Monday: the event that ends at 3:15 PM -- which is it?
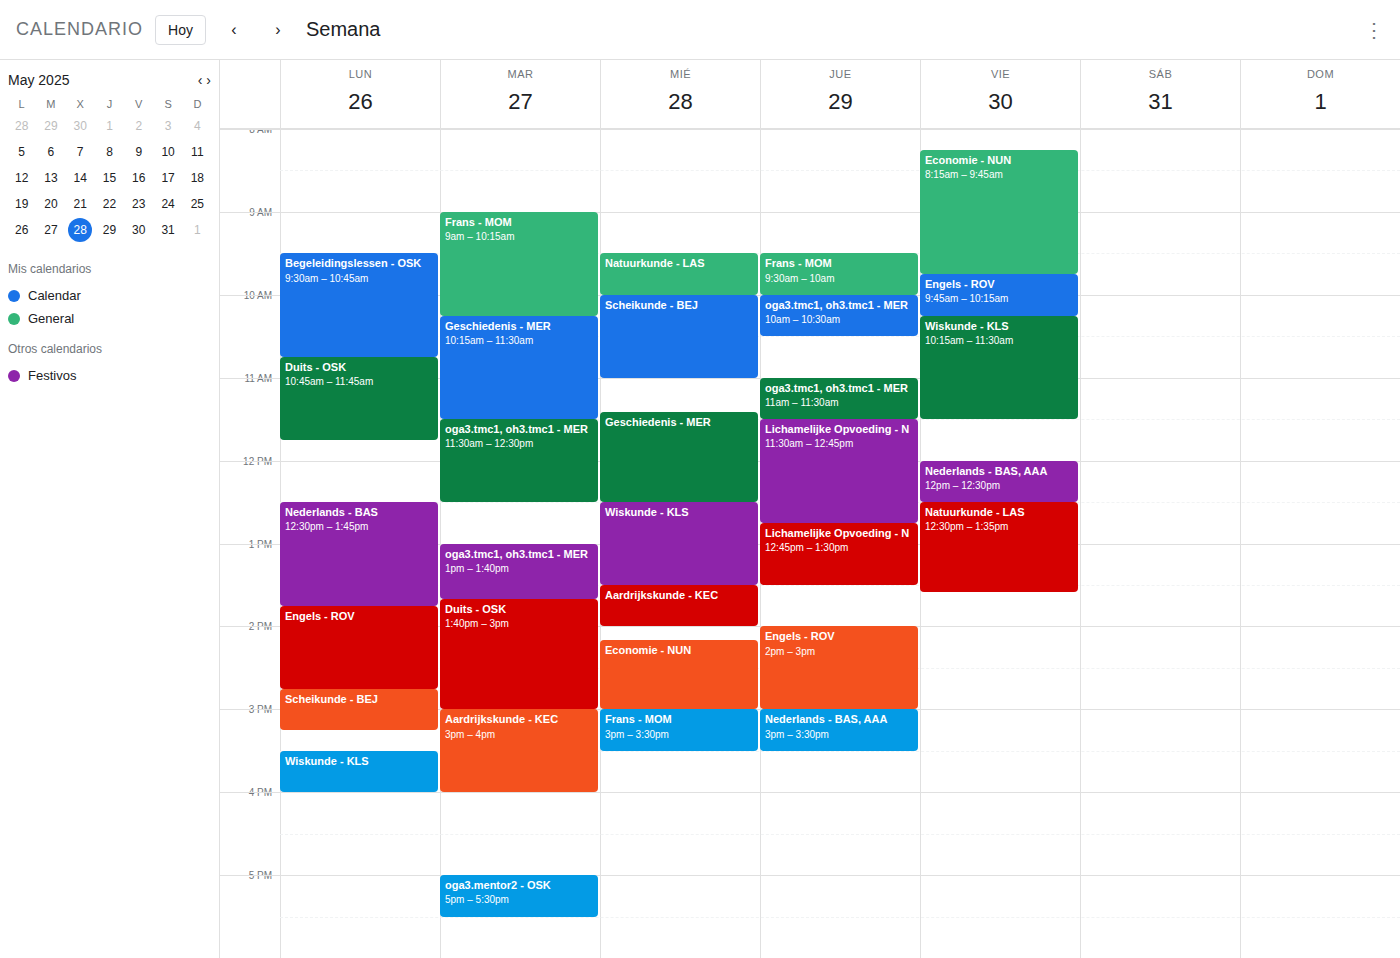
"Scheikunde - BEJ"